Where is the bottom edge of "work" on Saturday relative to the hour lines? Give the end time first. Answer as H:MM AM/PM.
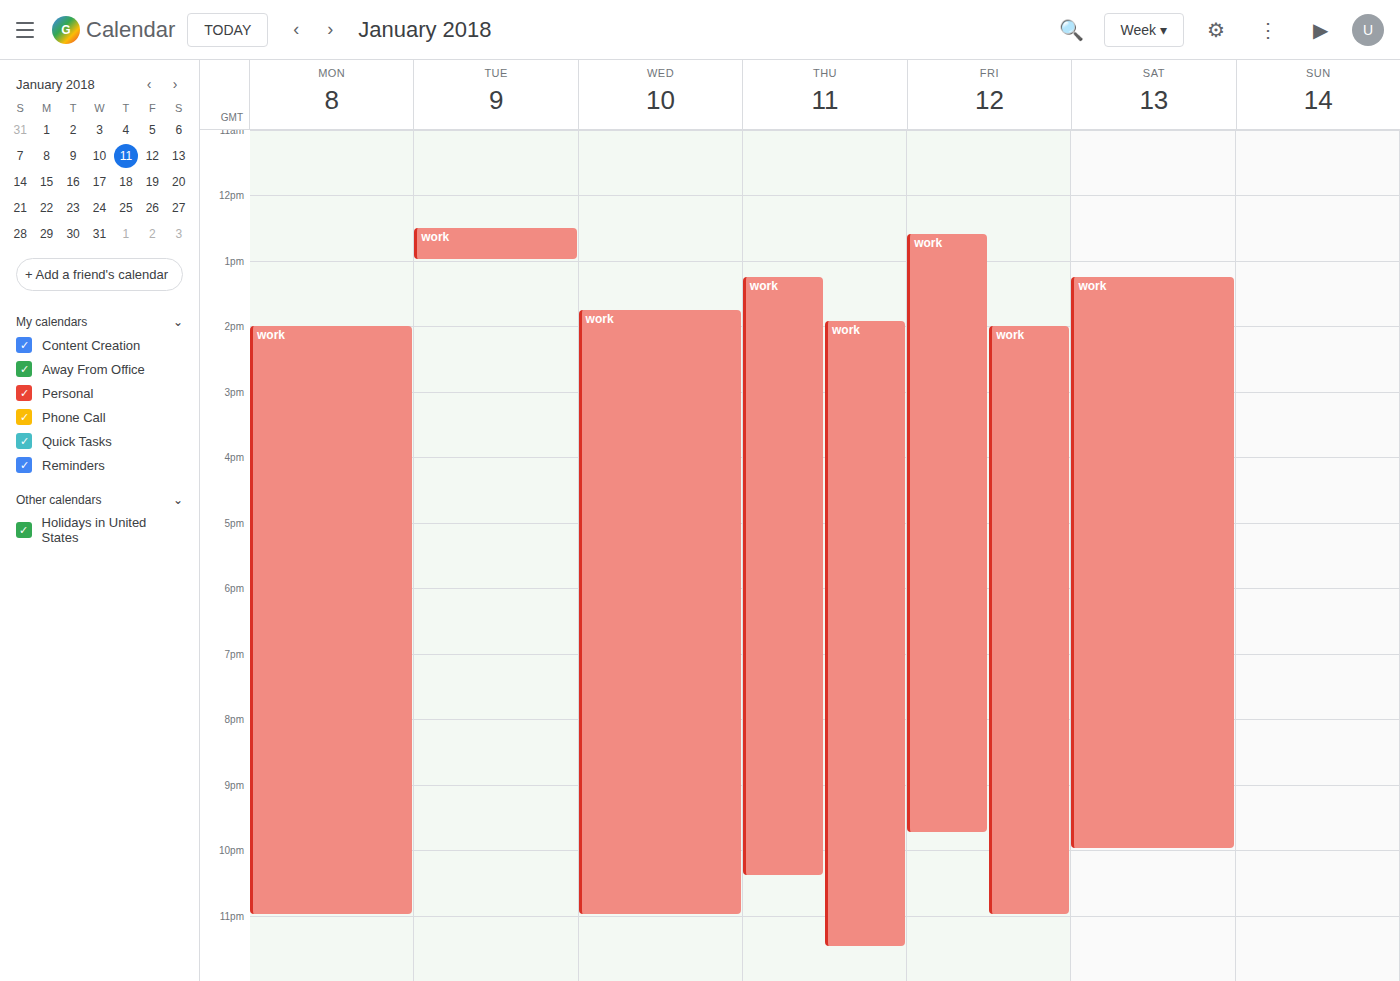
10:00 PM -- exactly on the 10 PM line.